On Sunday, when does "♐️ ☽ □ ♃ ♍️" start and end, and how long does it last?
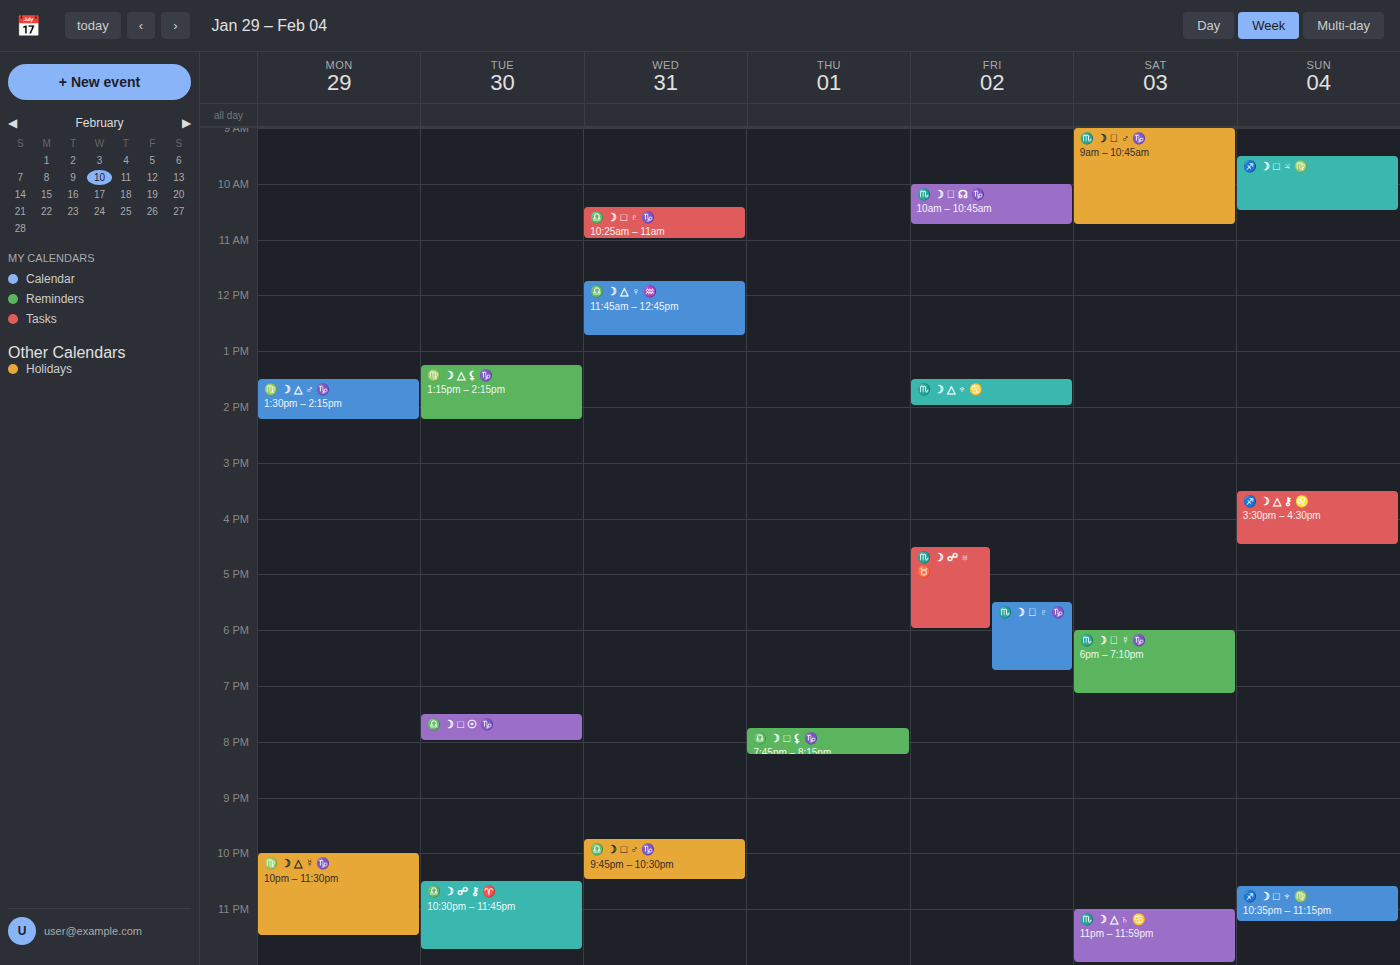
9:30 AM to 10:30 AM, 1 hour